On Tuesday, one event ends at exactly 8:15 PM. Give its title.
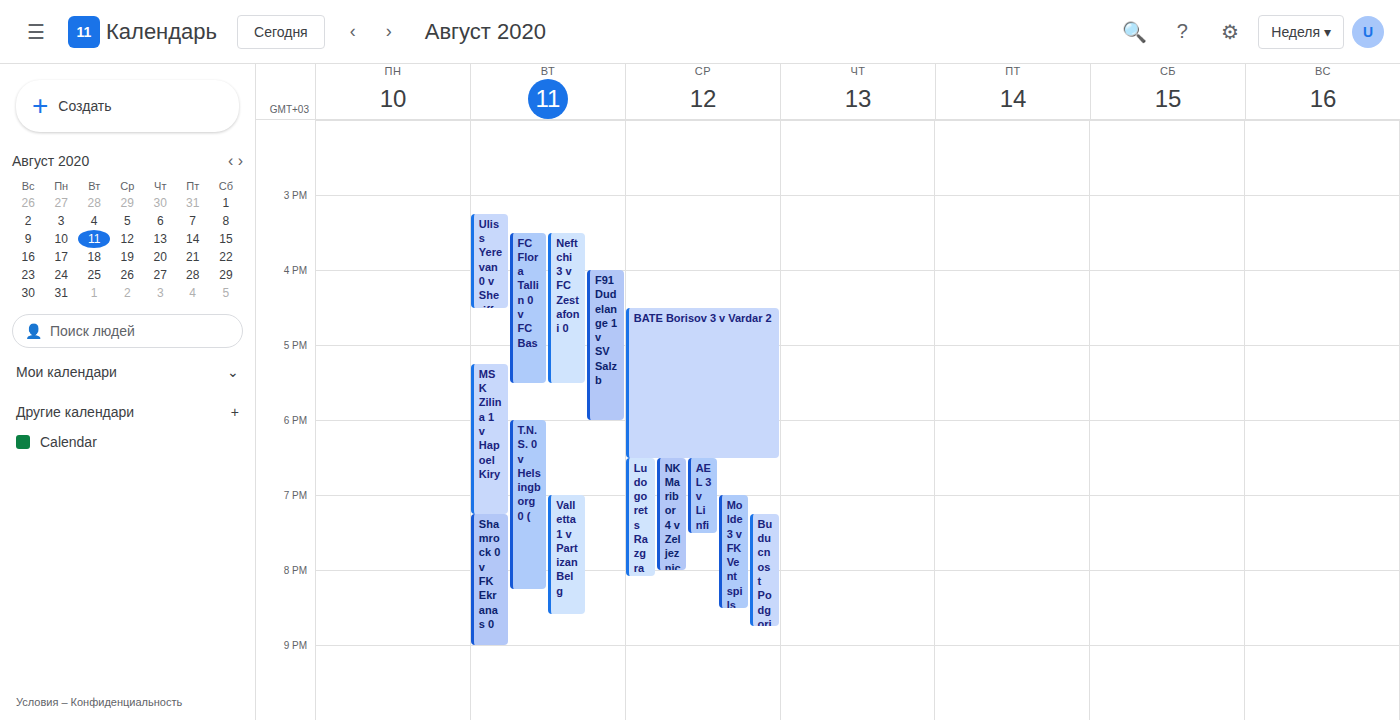
"T.N.S. 0 v Helsingborg 0 ("